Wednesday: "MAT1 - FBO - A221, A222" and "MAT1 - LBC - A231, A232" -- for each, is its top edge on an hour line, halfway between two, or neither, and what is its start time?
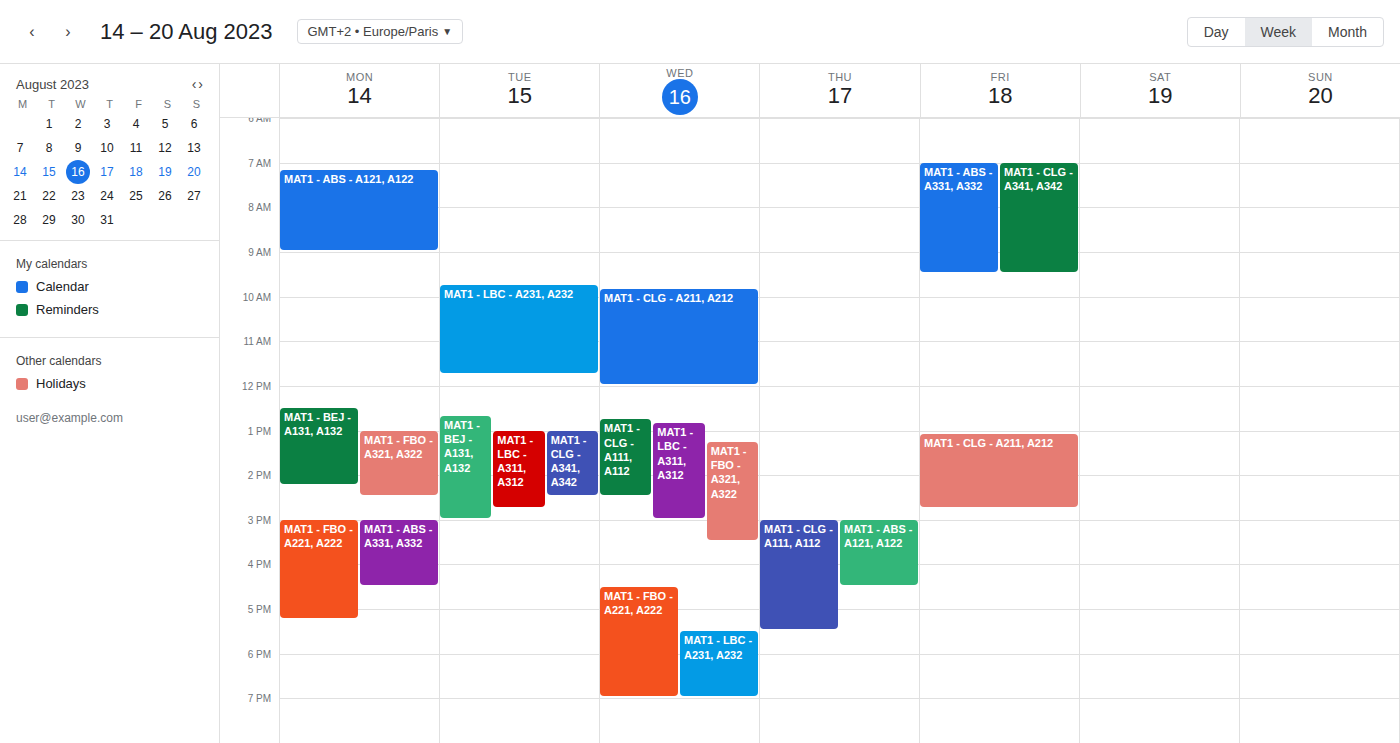
"MAT1 - FBO - A221, A222": 4:30 PM, halfway between the 4 PM and 5 PM lines. "MAT1 - LBC - A231, A232": 5:30 PM, halfway between the 5 PM and 6 PM lines.